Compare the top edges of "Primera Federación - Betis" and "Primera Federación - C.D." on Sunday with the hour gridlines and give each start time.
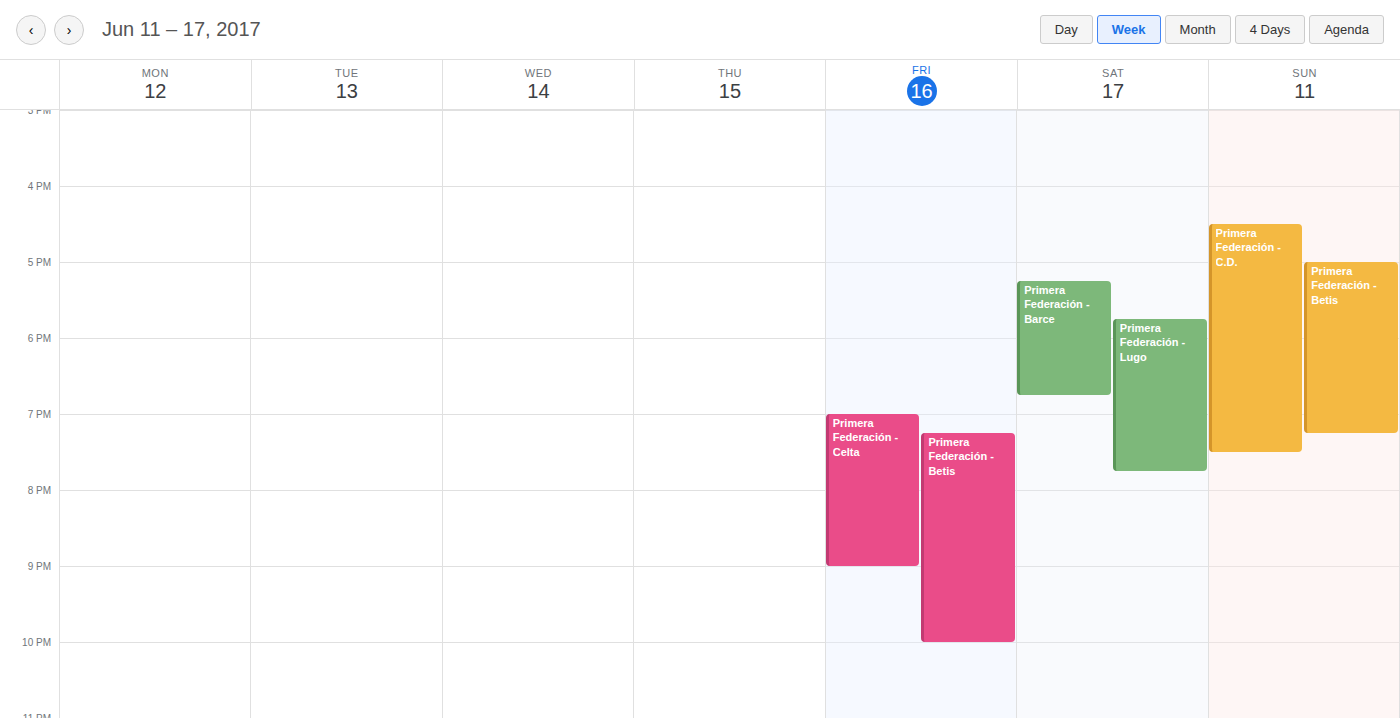
"Primera Federación - Betis": 5:00 PM, exactly on the 5 PM line. "Primera Federación - C.D.": 4:30 PM, halfway between the 4 PM and 5 PM lines.